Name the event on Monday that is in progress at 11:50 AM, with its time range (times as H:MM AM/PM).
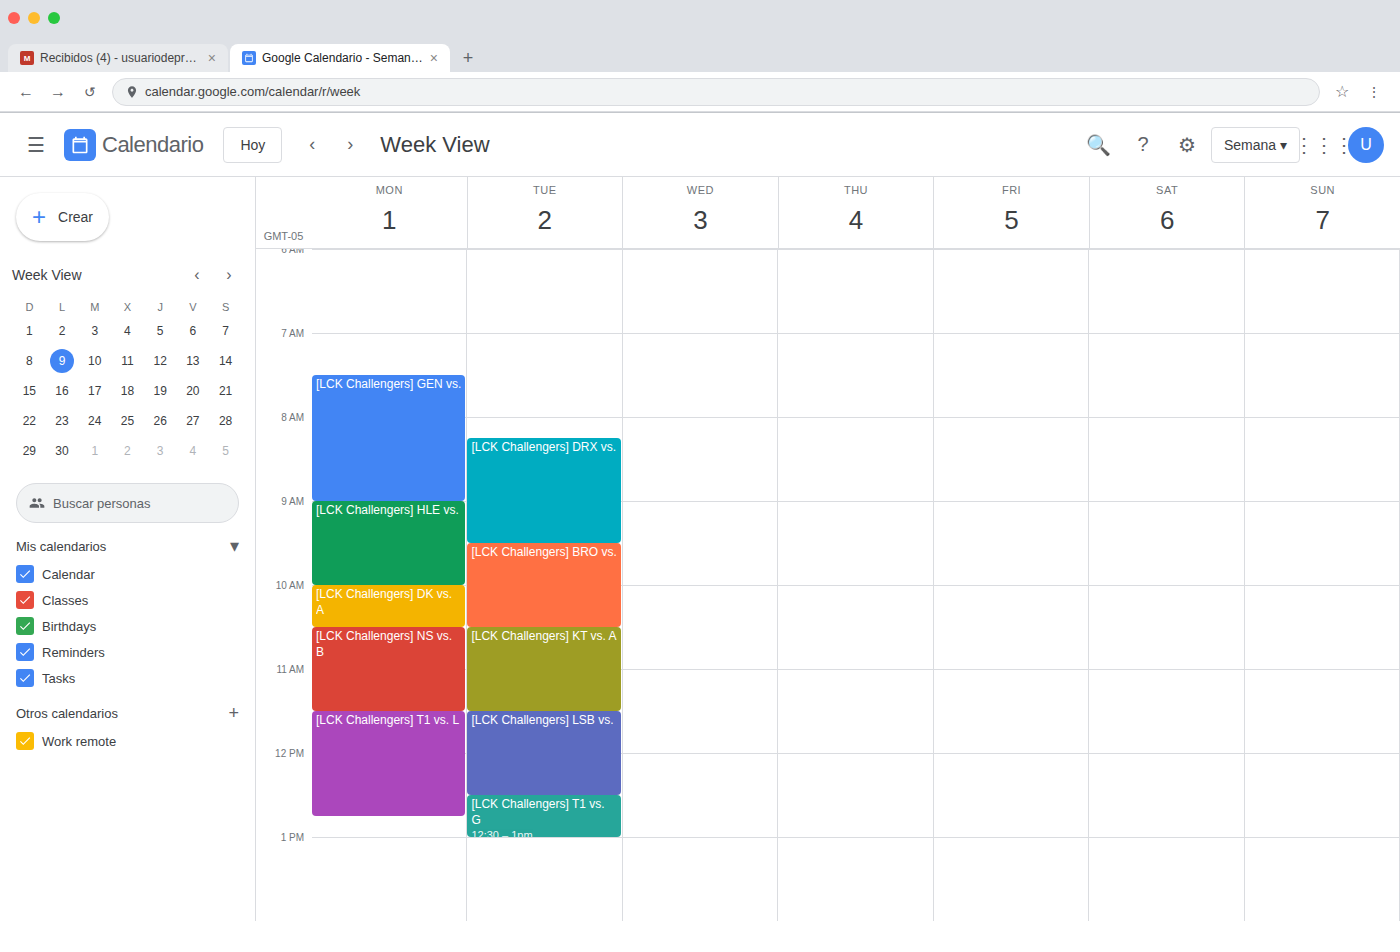
"[LCK Challengers] T1 vs. L", 11:30 AM to 12:45 PM